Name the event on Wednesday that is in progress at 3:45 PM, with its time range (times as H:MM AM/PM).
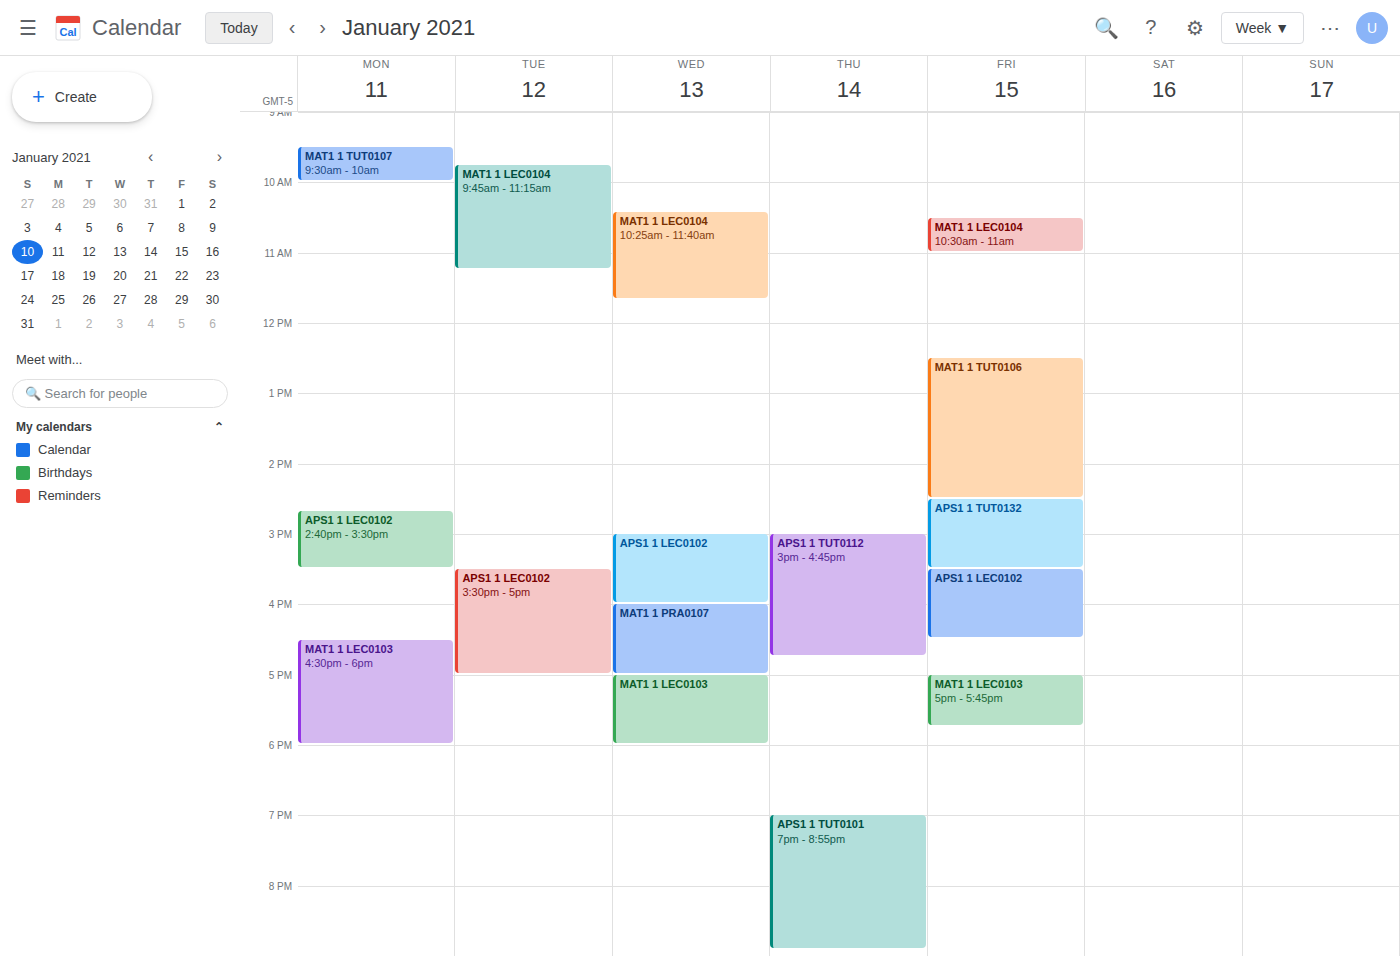
"APS1 1 LEC0102", 3:00 PM to 4:00 PM